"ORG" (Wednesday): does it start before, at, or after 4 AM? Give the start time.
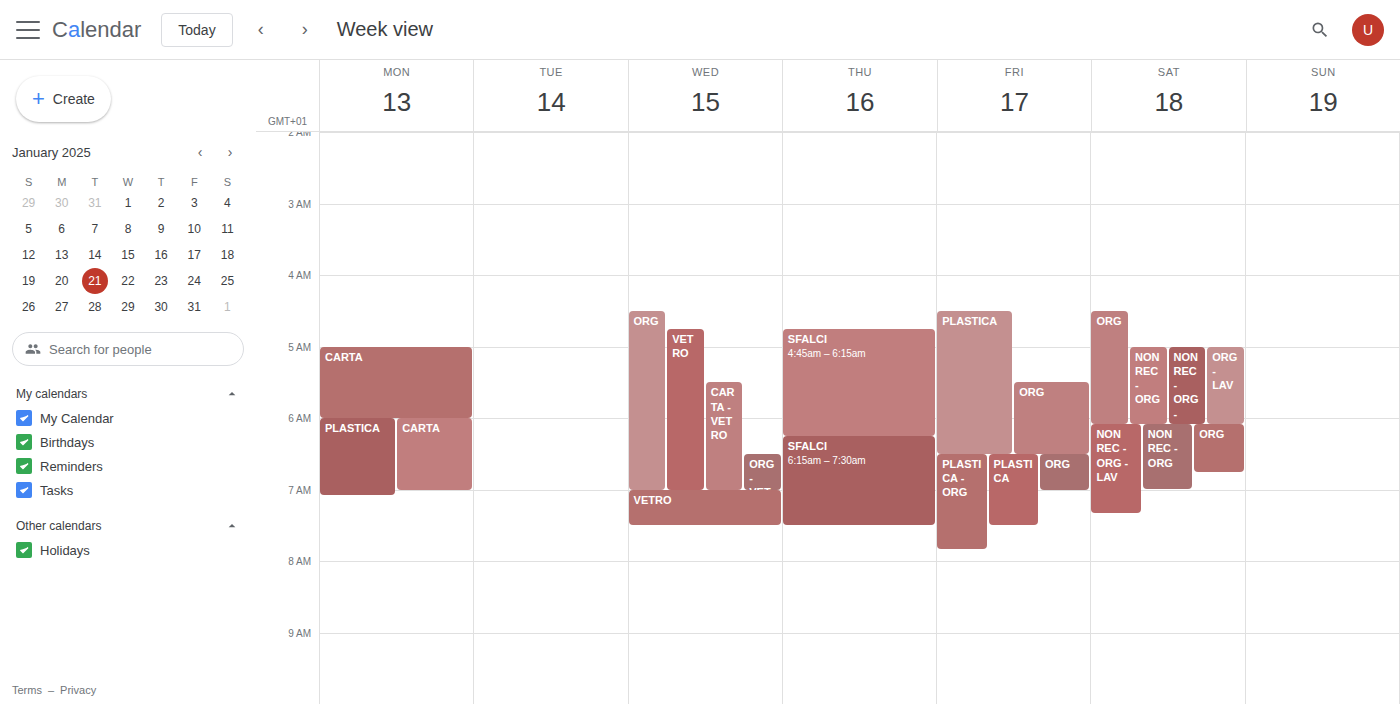
4:30 AM -- after 4 AM, 30 minutes below the 4 AM line.